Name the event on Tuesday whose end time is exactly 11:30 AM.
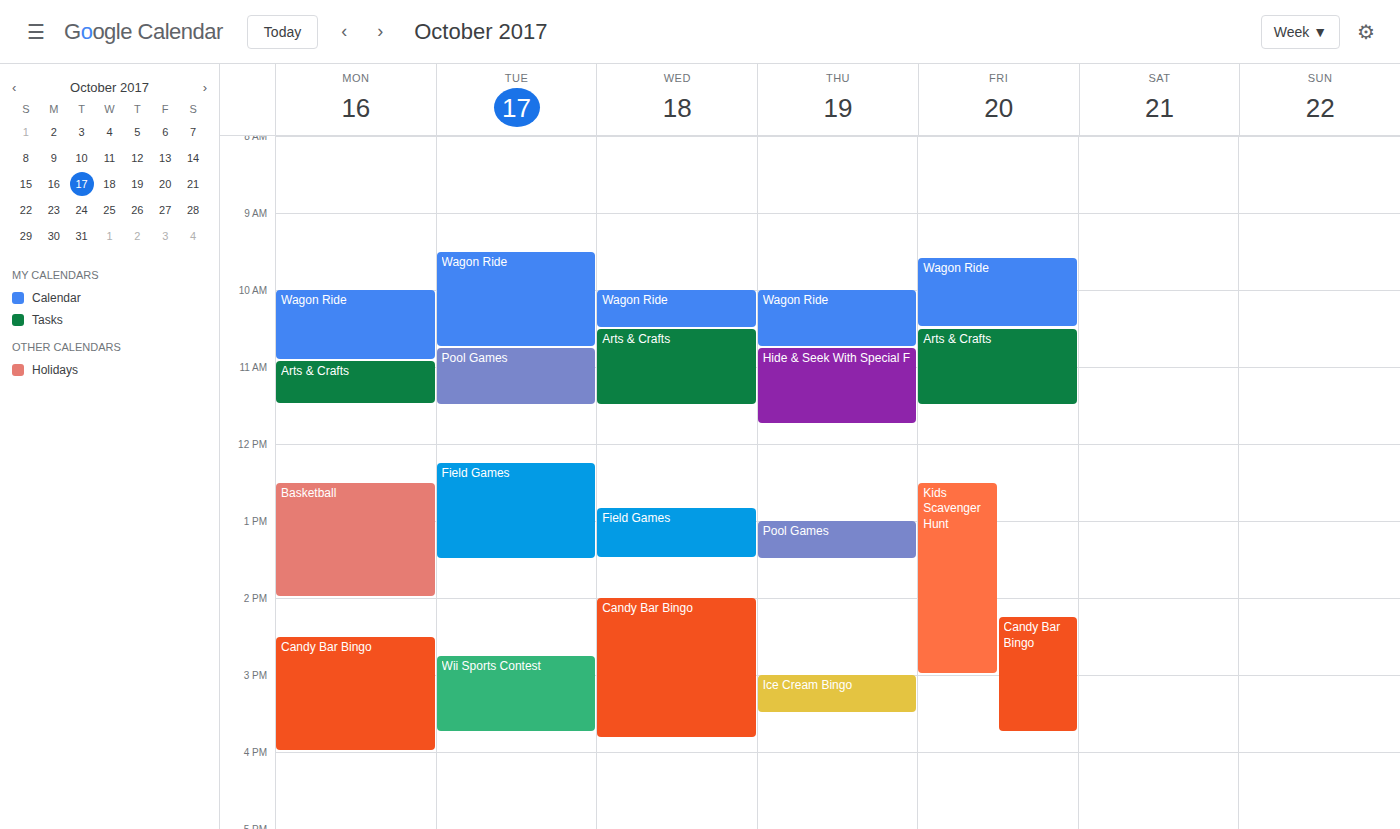
"Pool Games"